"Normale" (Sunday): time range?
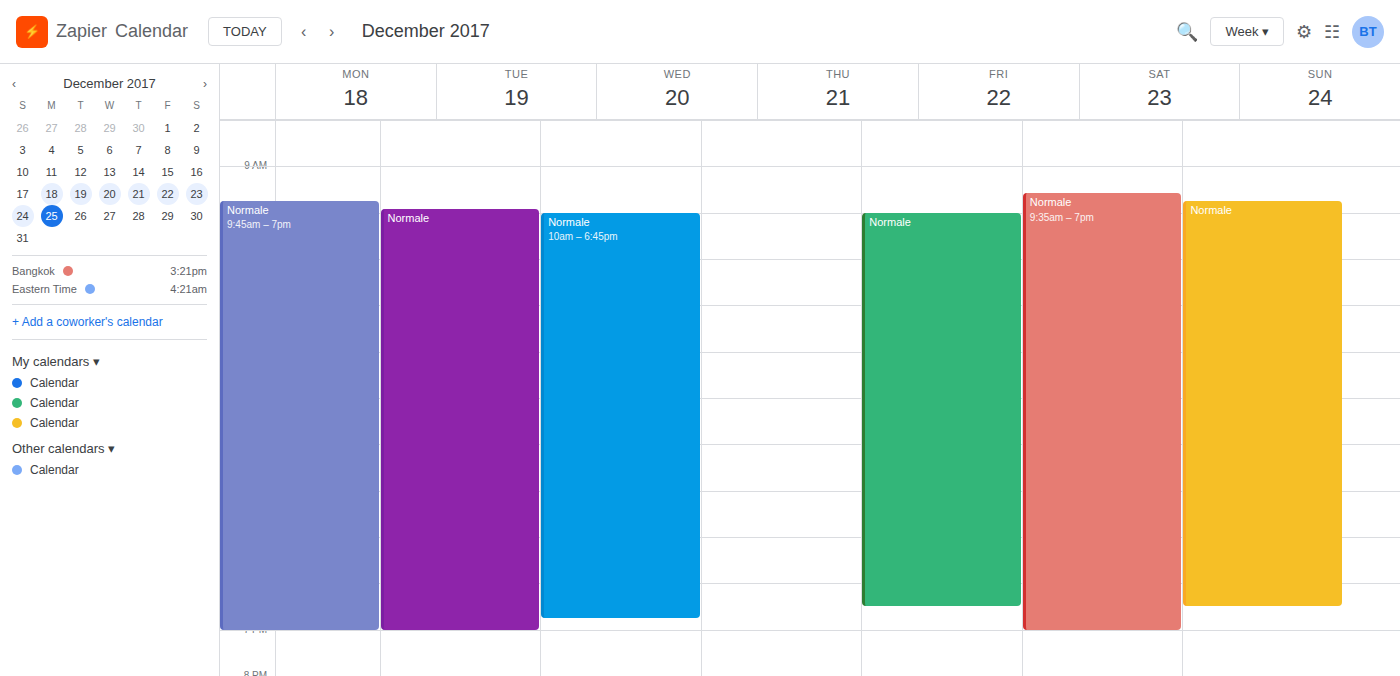
9:45 AM to 6:30 PM